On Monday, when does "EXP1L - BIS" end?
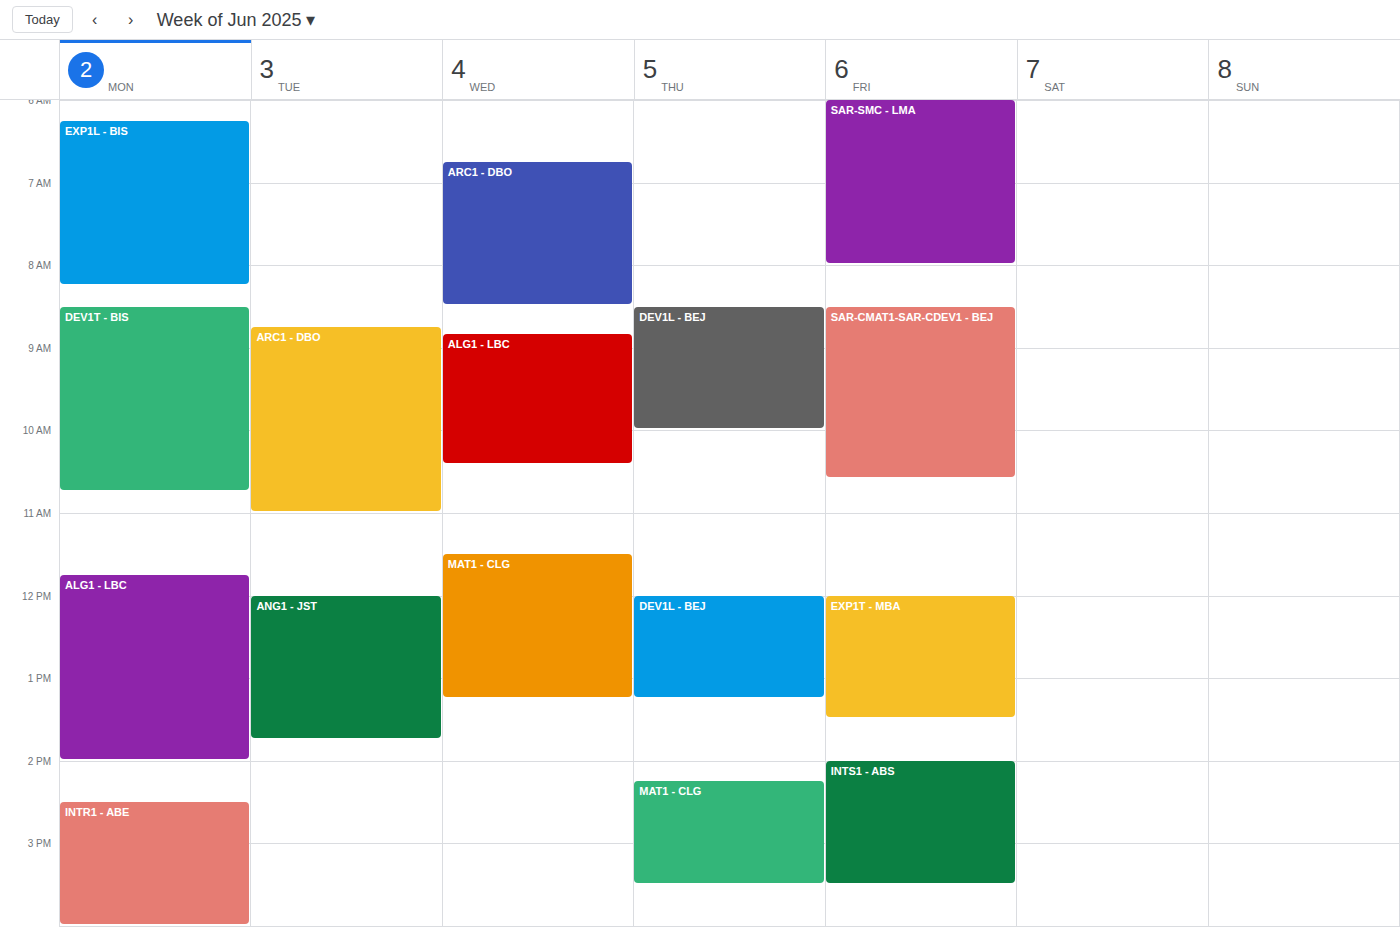
8:15 AM